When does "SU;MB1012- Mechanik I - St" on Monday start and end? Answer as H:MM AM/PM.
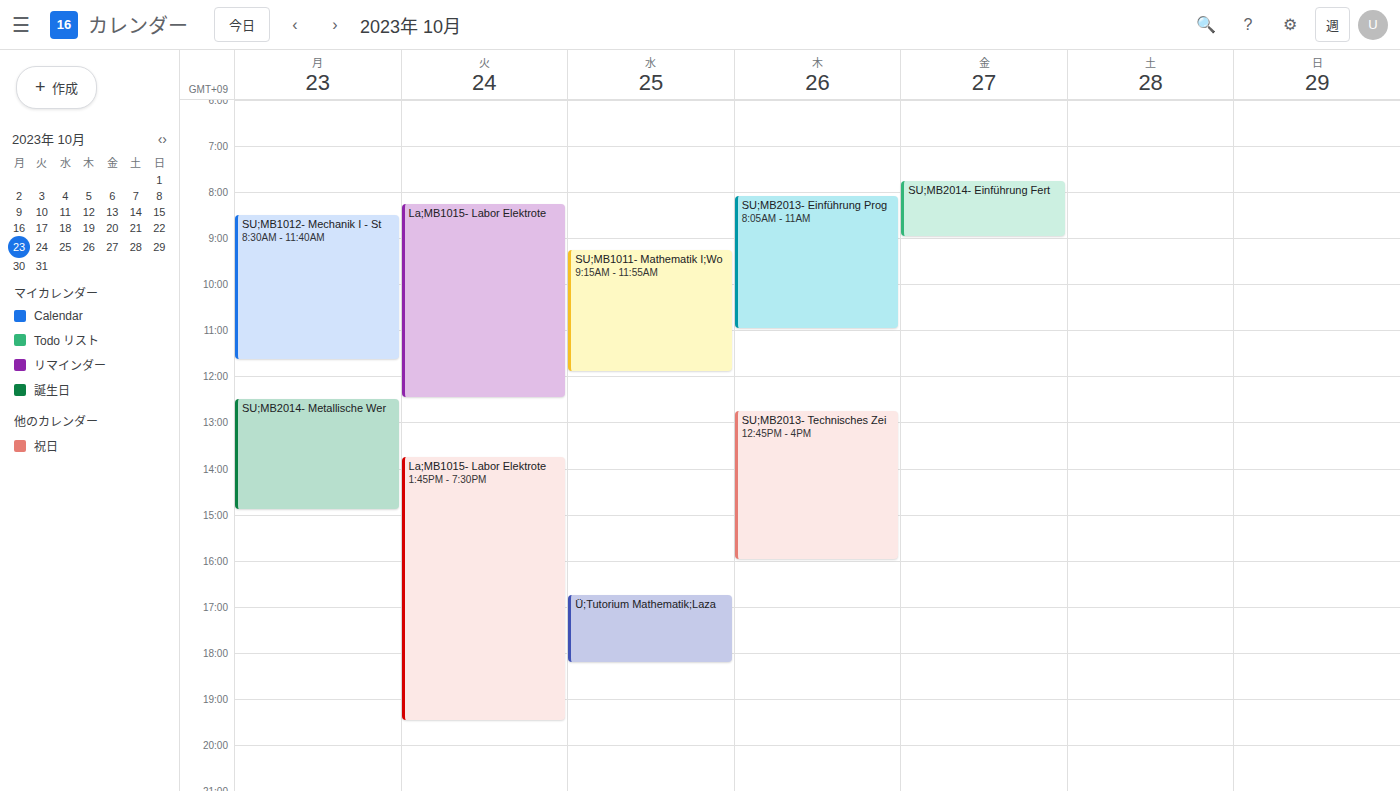
8:30 AM to 11:40 AM